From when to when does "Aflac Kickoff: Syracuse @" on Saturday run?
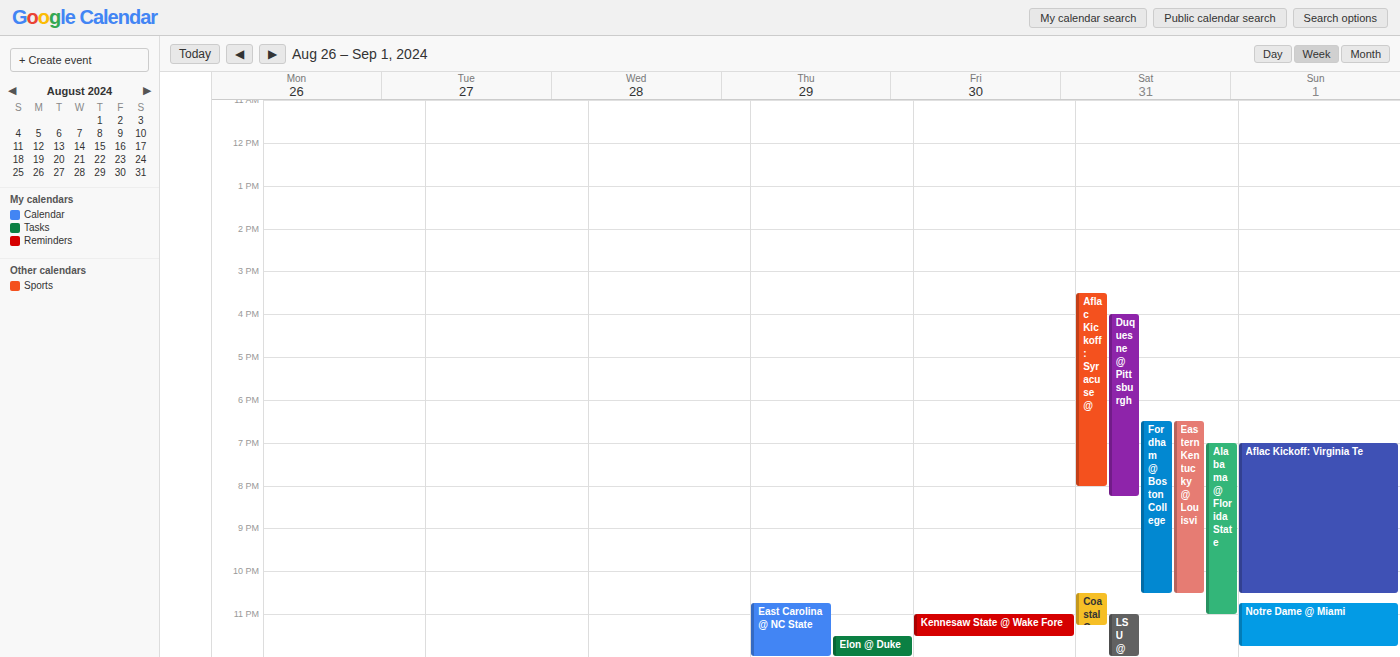
3:30 PM to 8:00 PM